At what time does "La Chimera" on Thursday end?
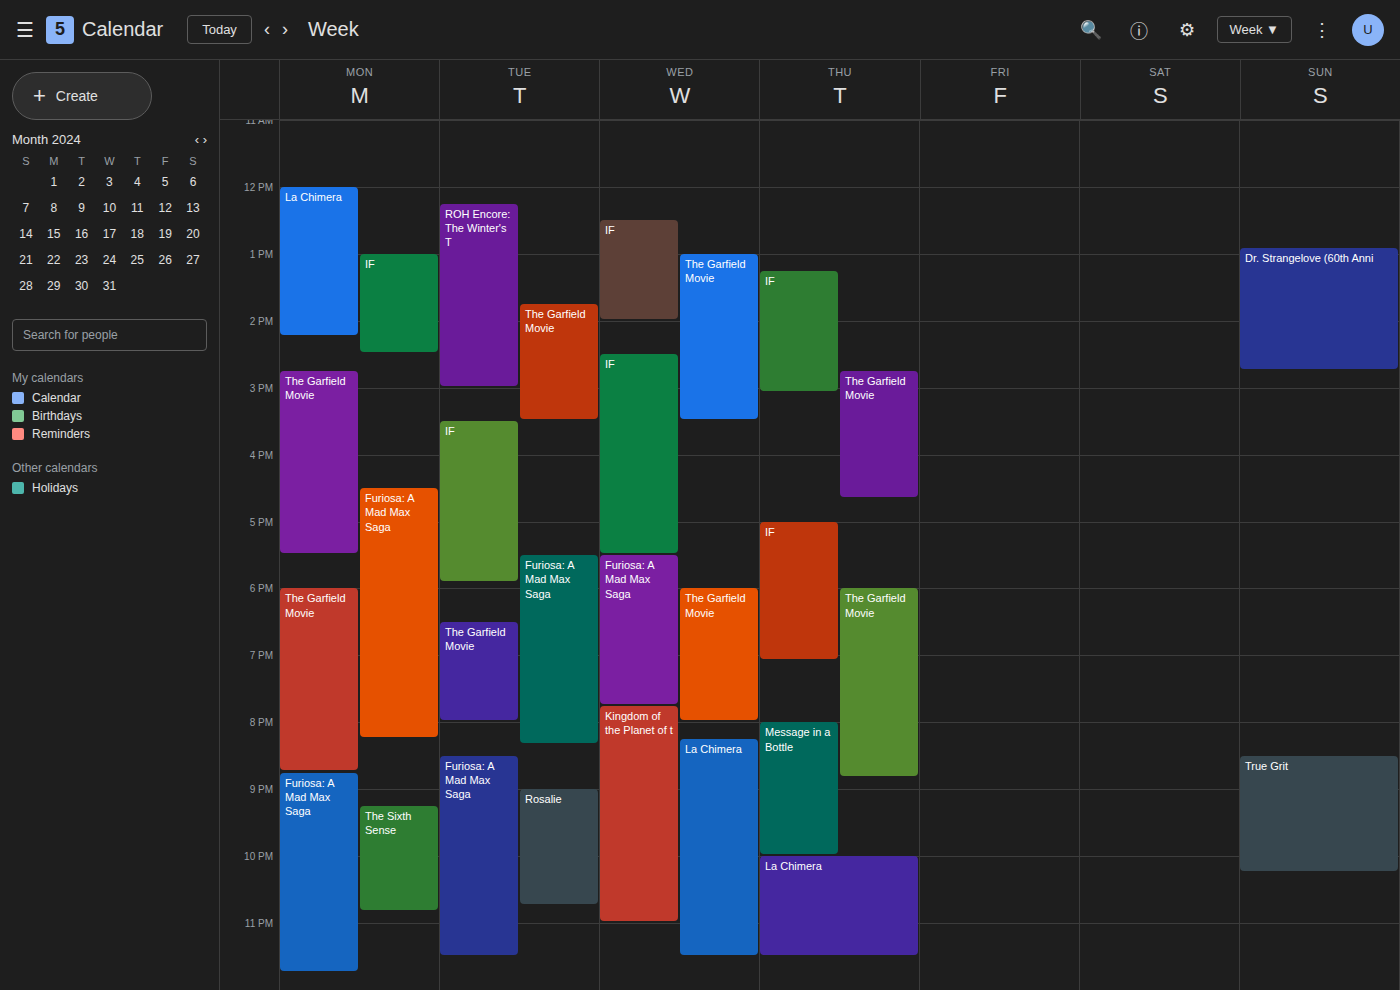
11:30 PM